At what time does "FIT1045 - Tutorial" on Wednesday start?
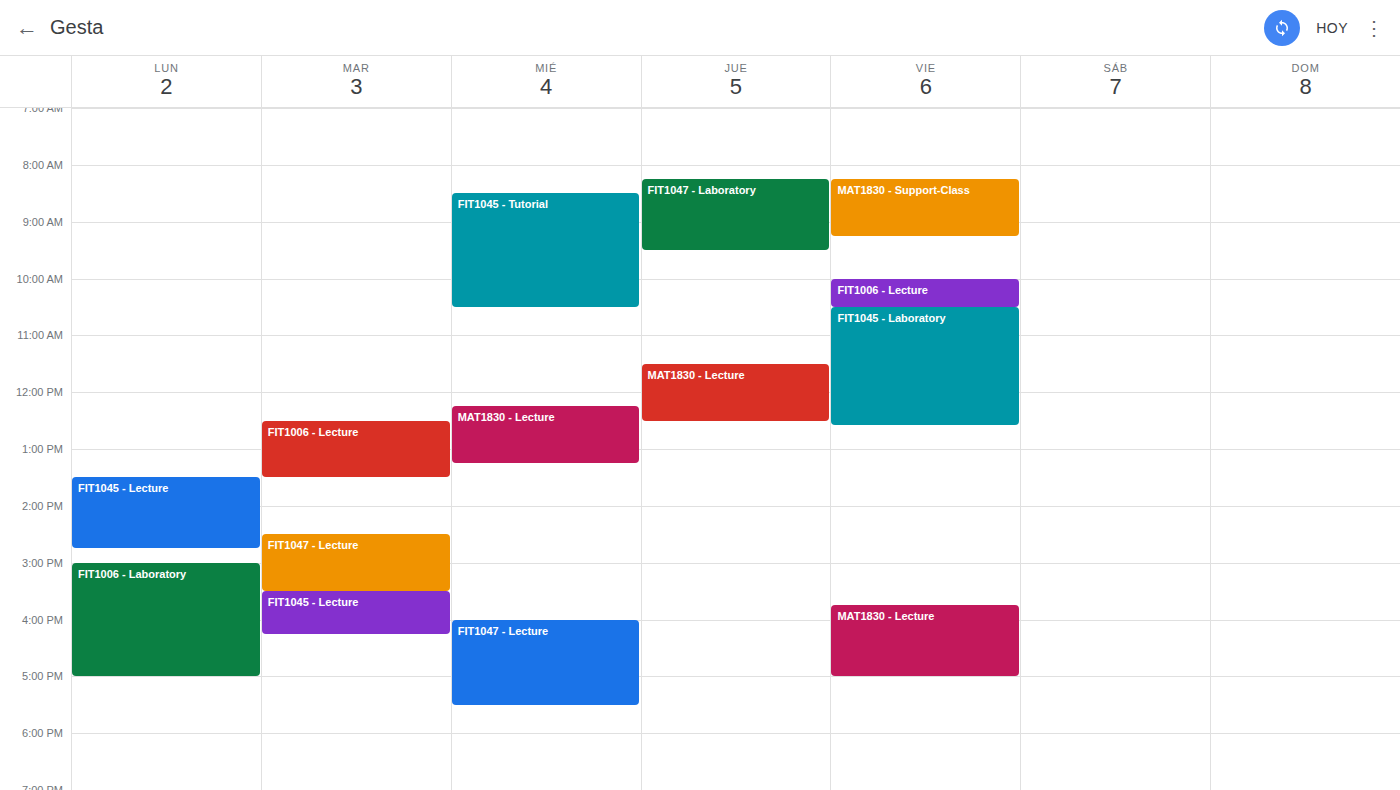
8:30 AM